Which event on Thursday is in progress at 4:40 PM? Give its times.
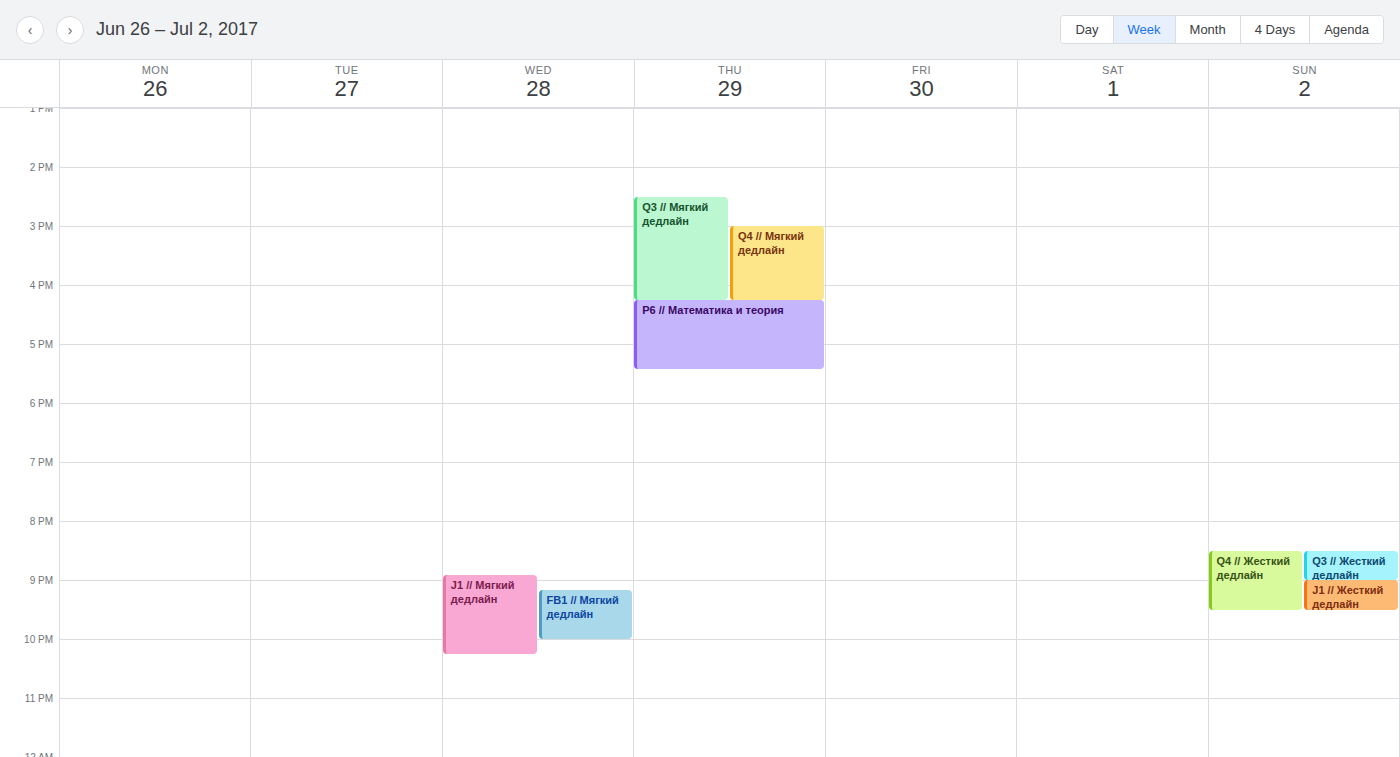
"P6 // Математика и теория", 4:15 PM to 5:25 PM